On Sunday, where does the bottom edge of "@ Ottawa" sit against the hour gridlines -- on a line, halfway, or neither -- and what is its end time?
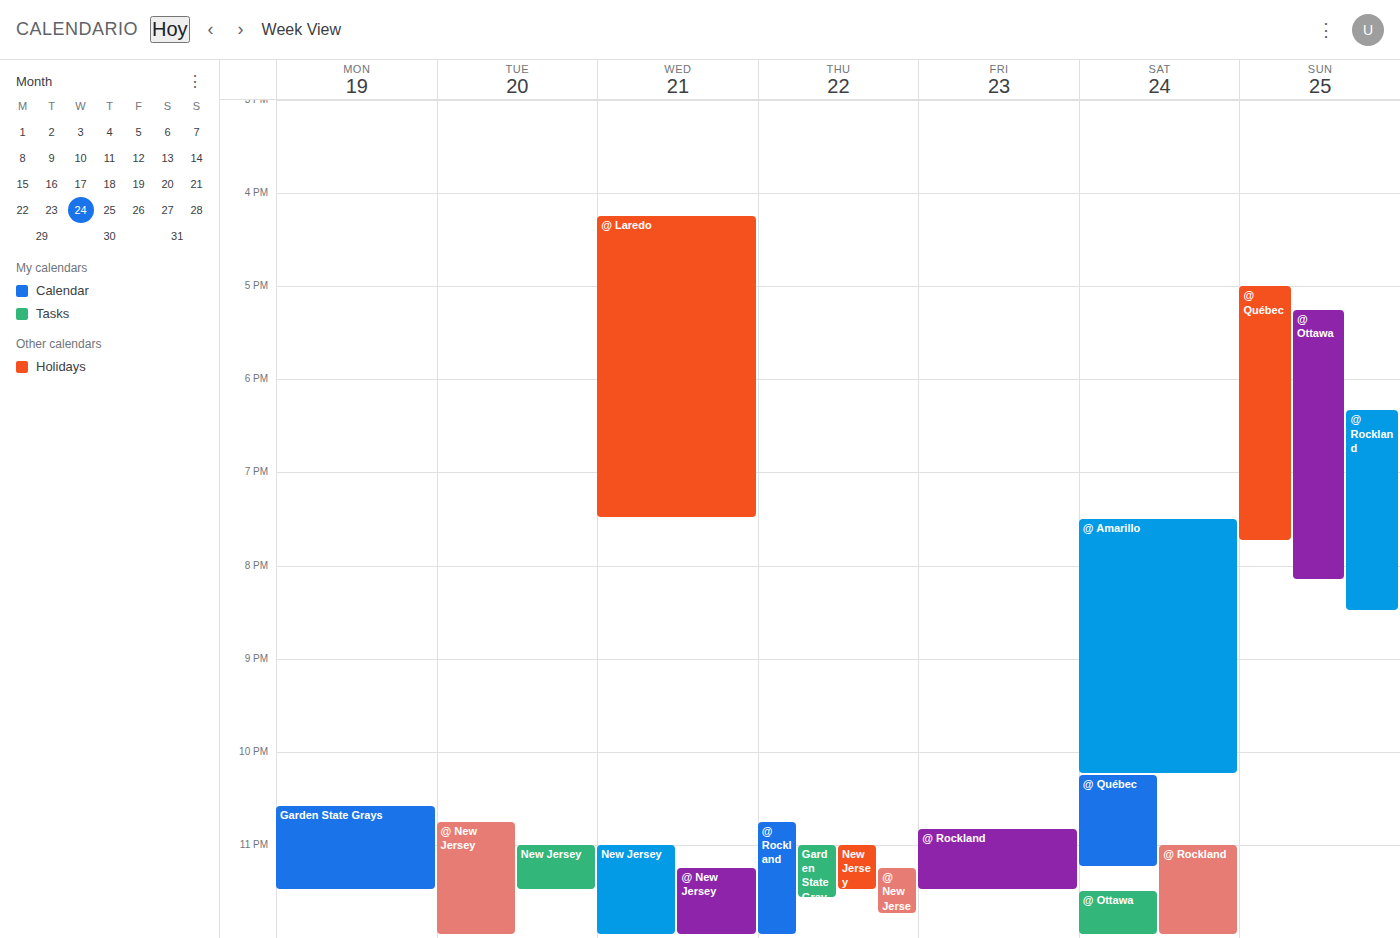
8:10 PM -- neither: 10 minutes below the 8 PM line and 50 minutes above the 9 PM line.